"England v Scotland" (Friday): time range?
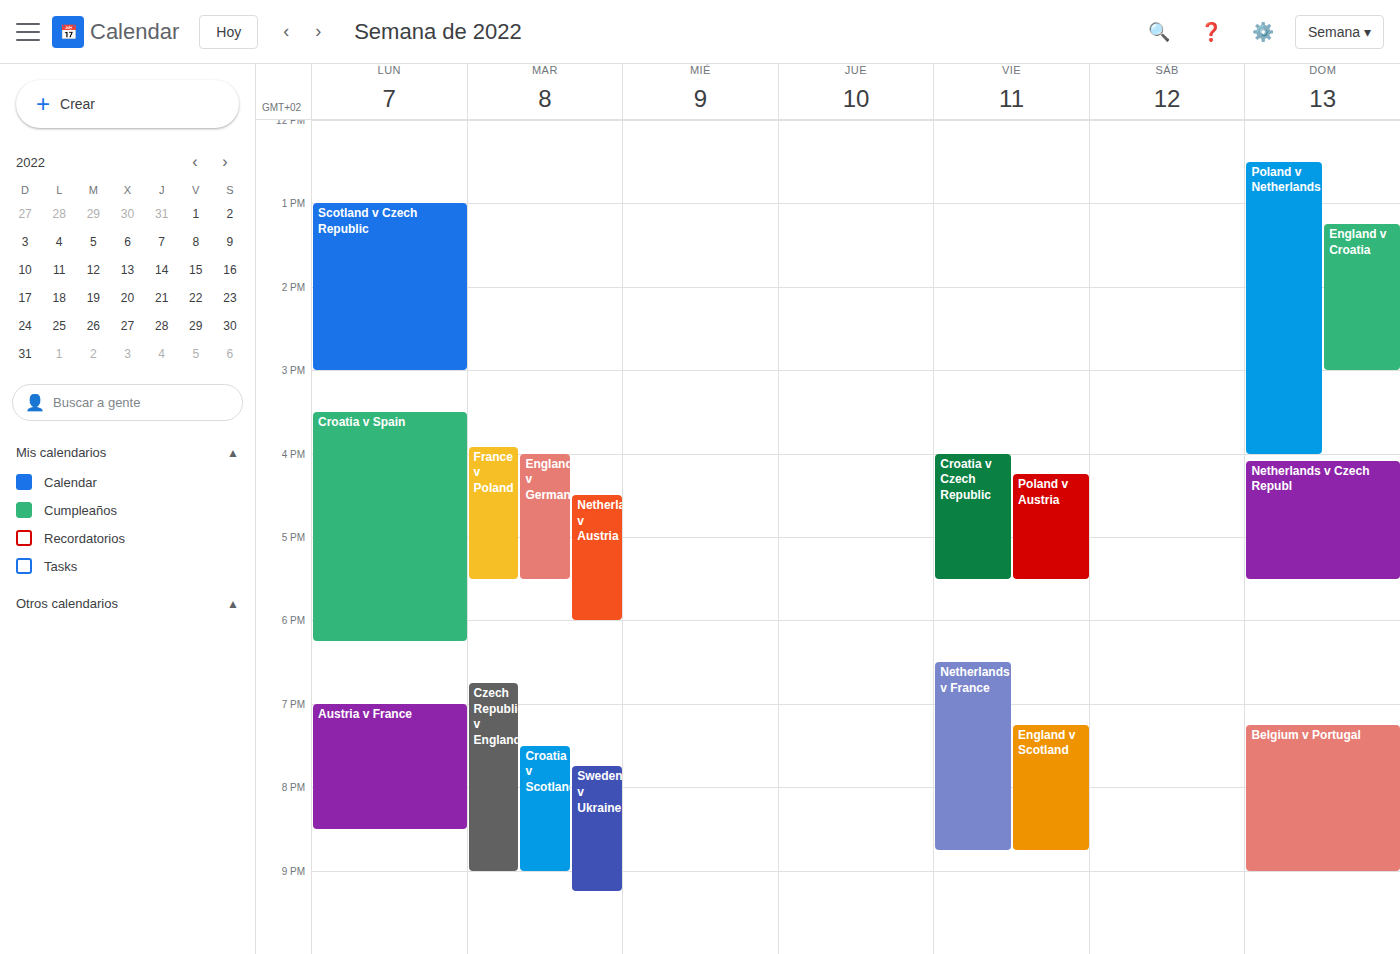
7:15 PM to 8:45 PM